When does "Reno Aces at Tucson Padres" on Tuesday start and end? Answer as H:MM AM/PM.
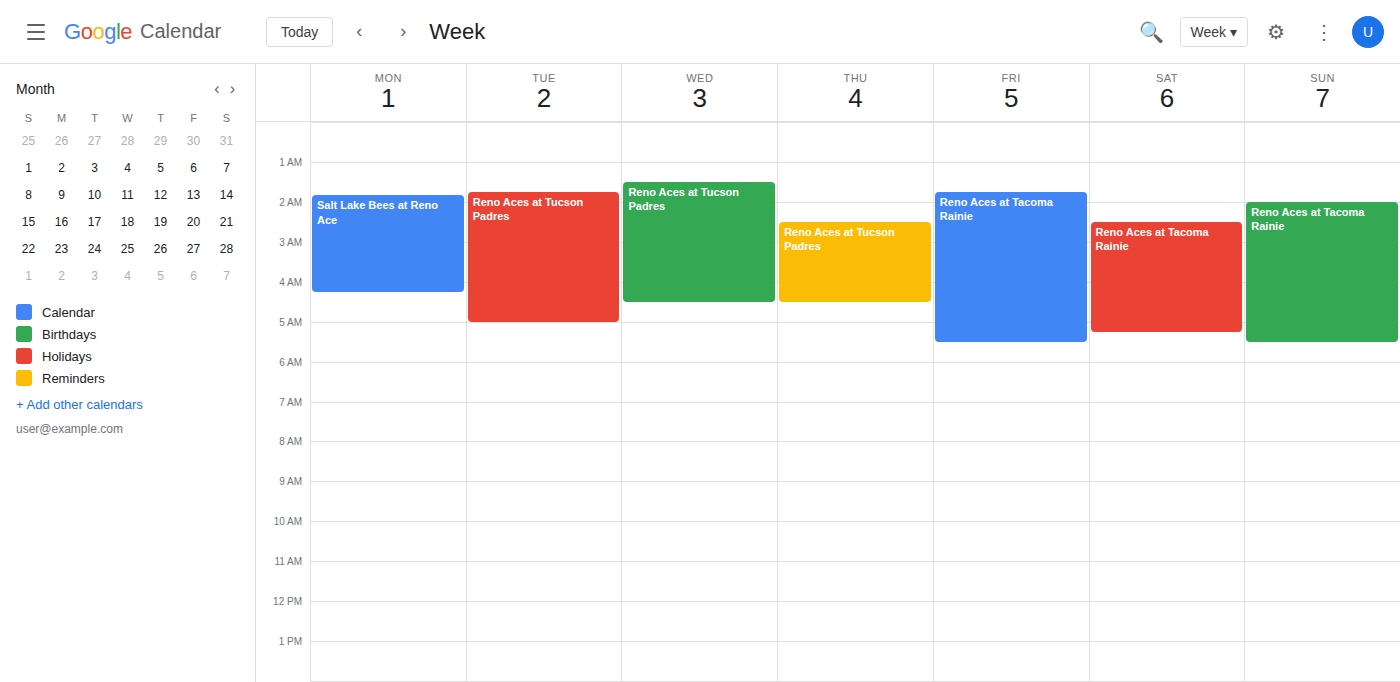
1:45 AM to 5:00 AM